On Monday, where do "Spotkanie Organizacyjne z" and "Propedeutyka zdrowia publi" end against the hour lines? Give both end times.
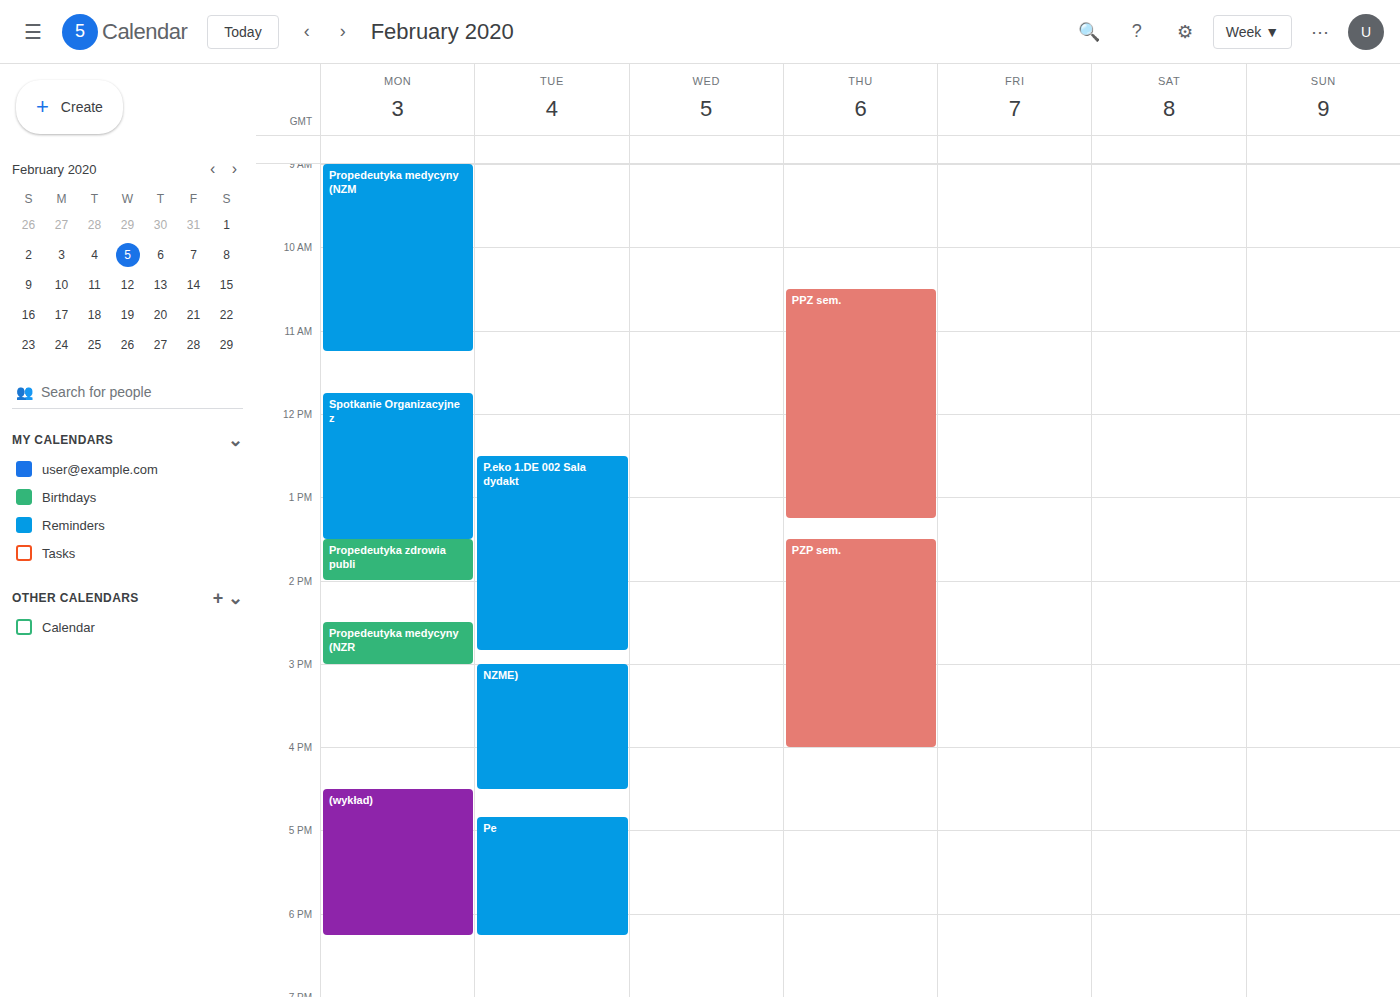
"Spotkanie Organizacyjne z": 1:30 PM, halfway between the 1 PM and 2 PM lines. "Propedeutyka zdrowia publi": 2:00 PM, exactly on the 2 PM line.